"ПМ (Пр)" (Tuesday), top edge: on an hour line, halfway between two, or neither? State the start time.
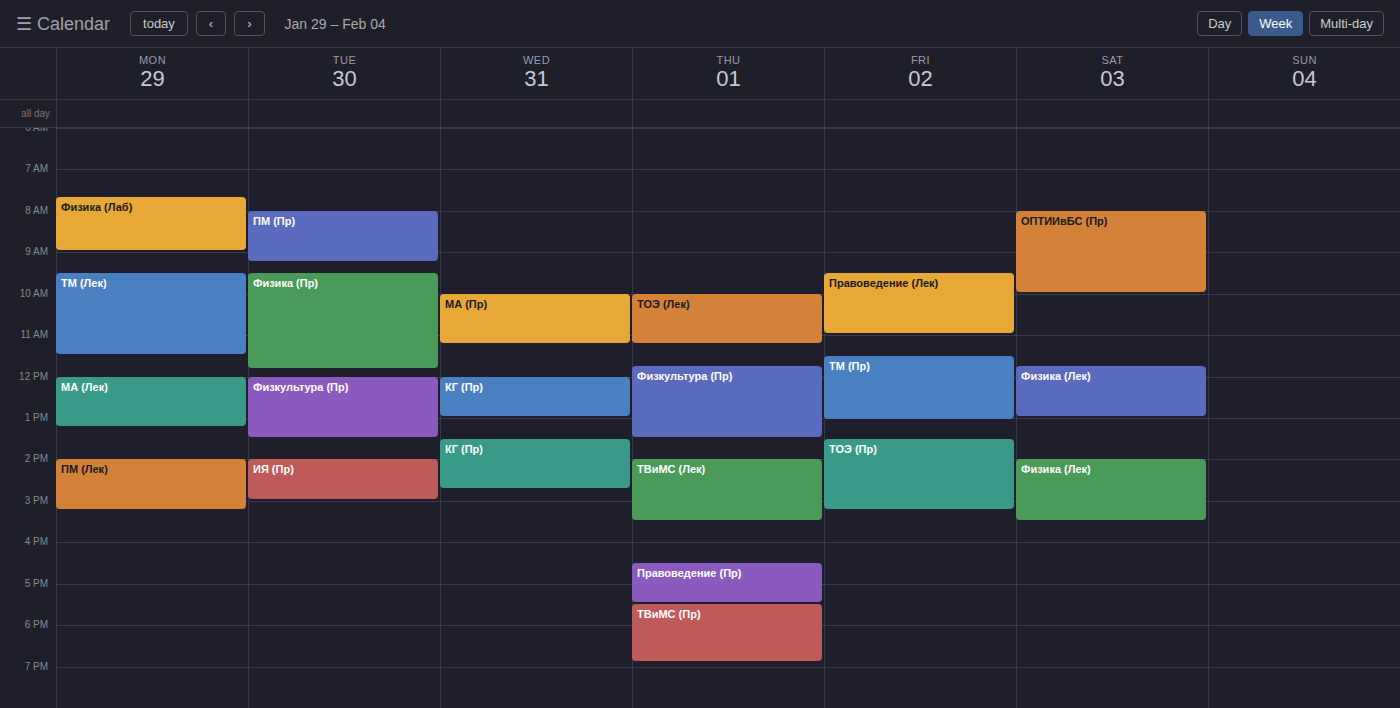
8:00 AM -- exactly on the 8 AM line.